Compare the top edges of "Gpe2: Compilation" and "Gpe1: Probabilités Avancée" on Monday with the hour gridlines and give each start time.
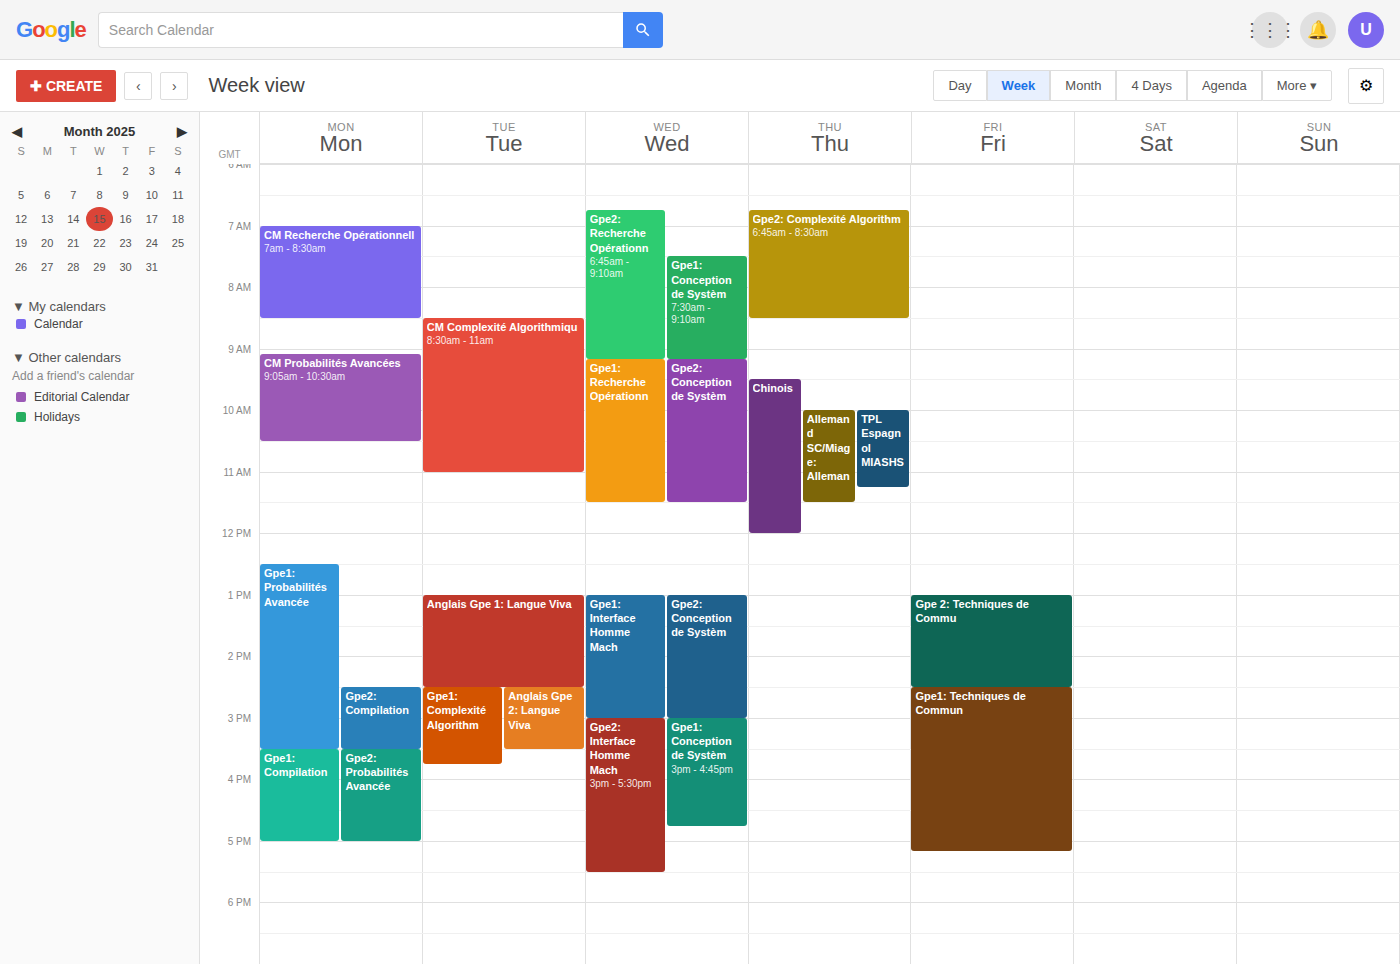
"Gpe2: Compilation": 14:30, halfway between the 14:00 and 15:00 lines. "Gpe1: Probabilités Avancée": 12:30, halfway between the 12:00 and 13:00 lines.